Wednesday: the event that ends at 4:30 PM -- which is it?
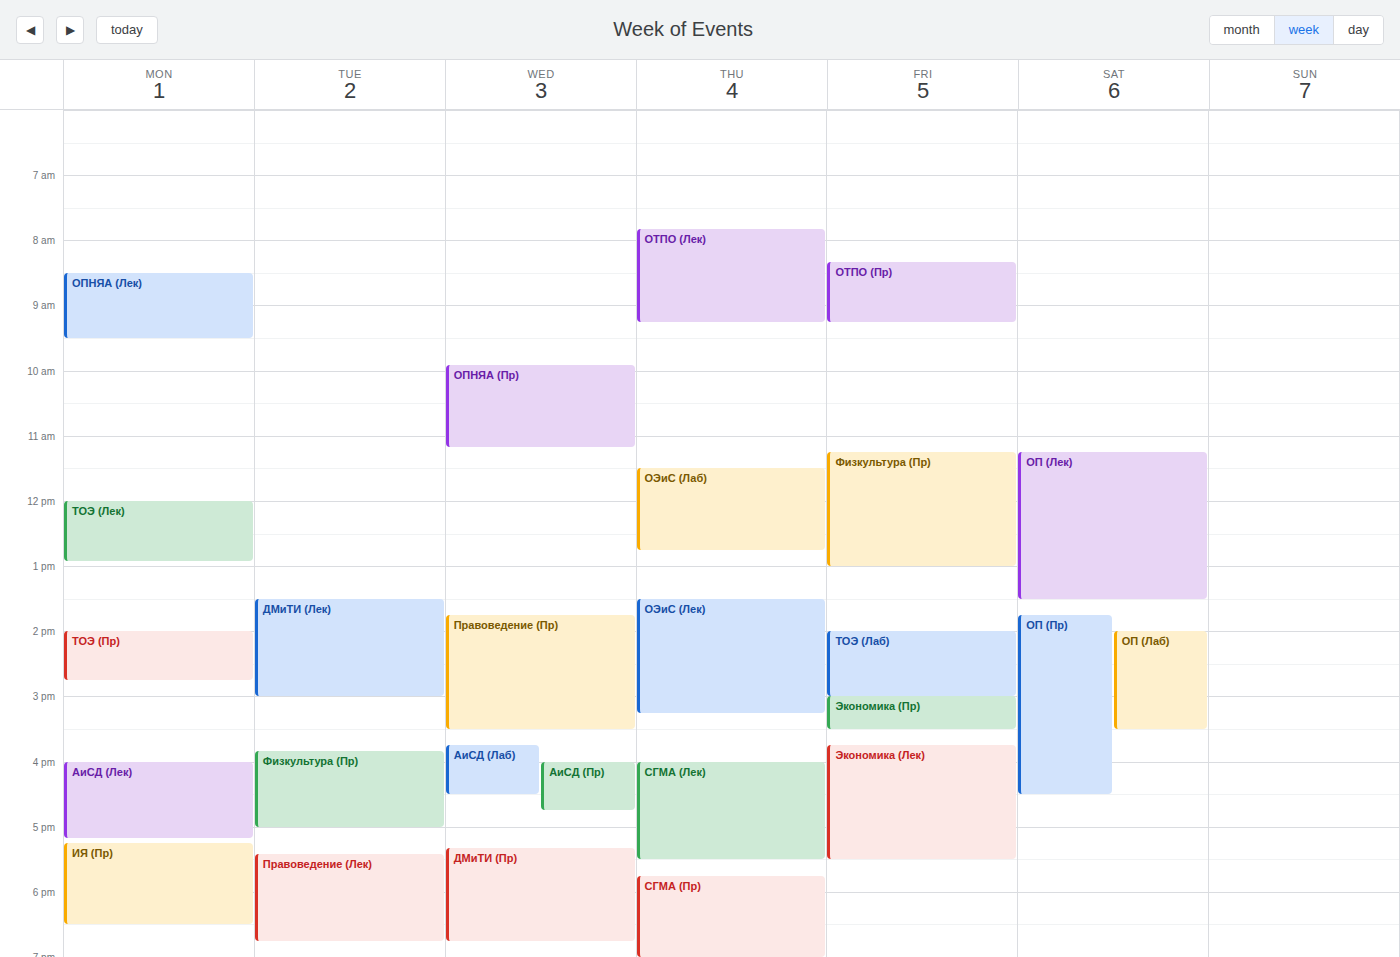
"АиСД (Лаб)"